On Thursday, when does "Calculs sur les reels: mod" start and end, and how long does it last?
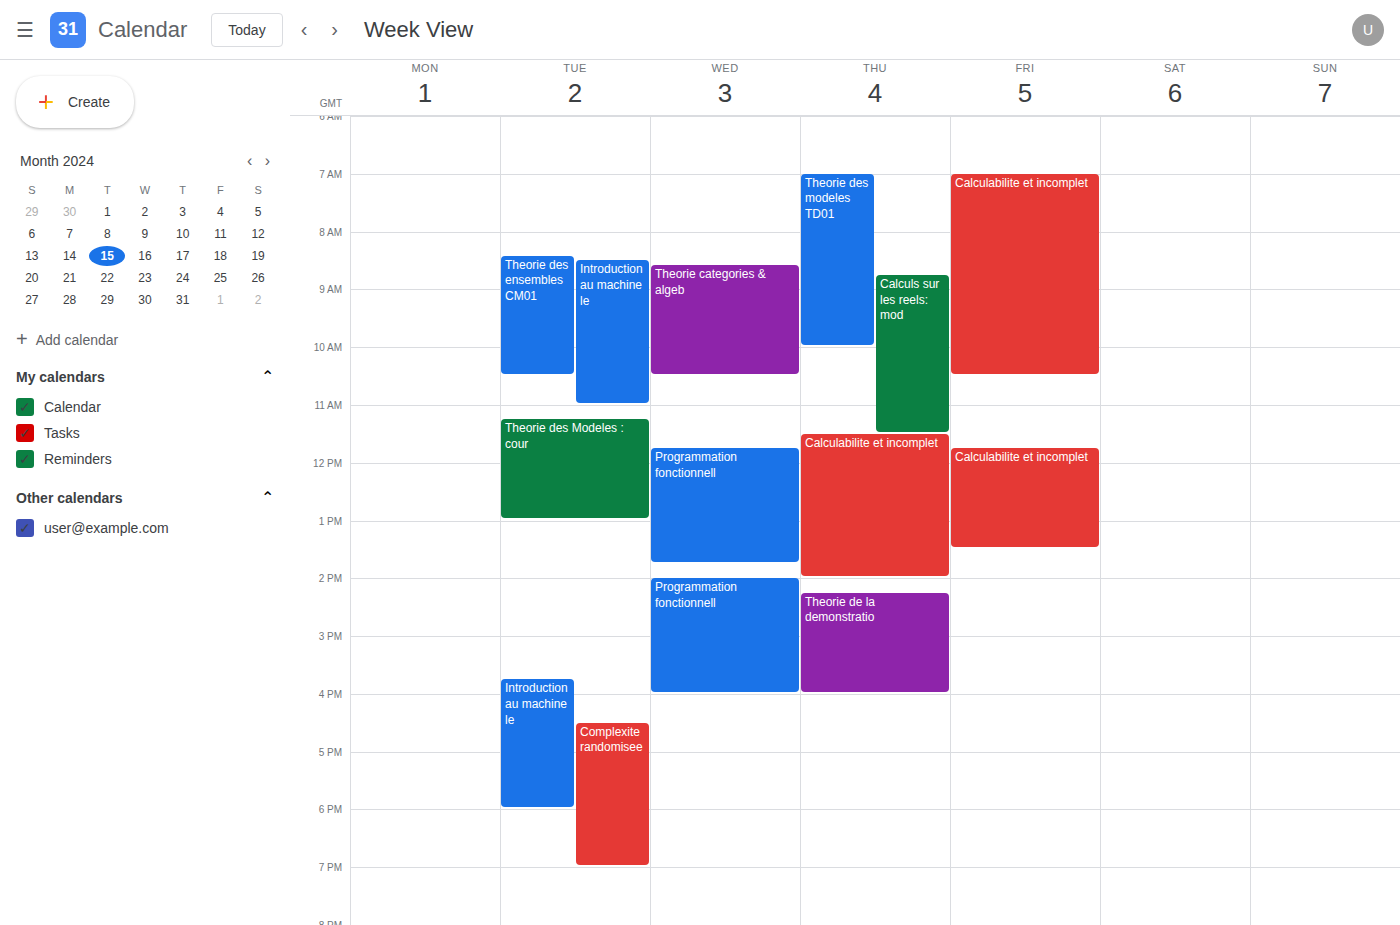
8:45 AM to 11:30 AM, 2 hours 45 minutes